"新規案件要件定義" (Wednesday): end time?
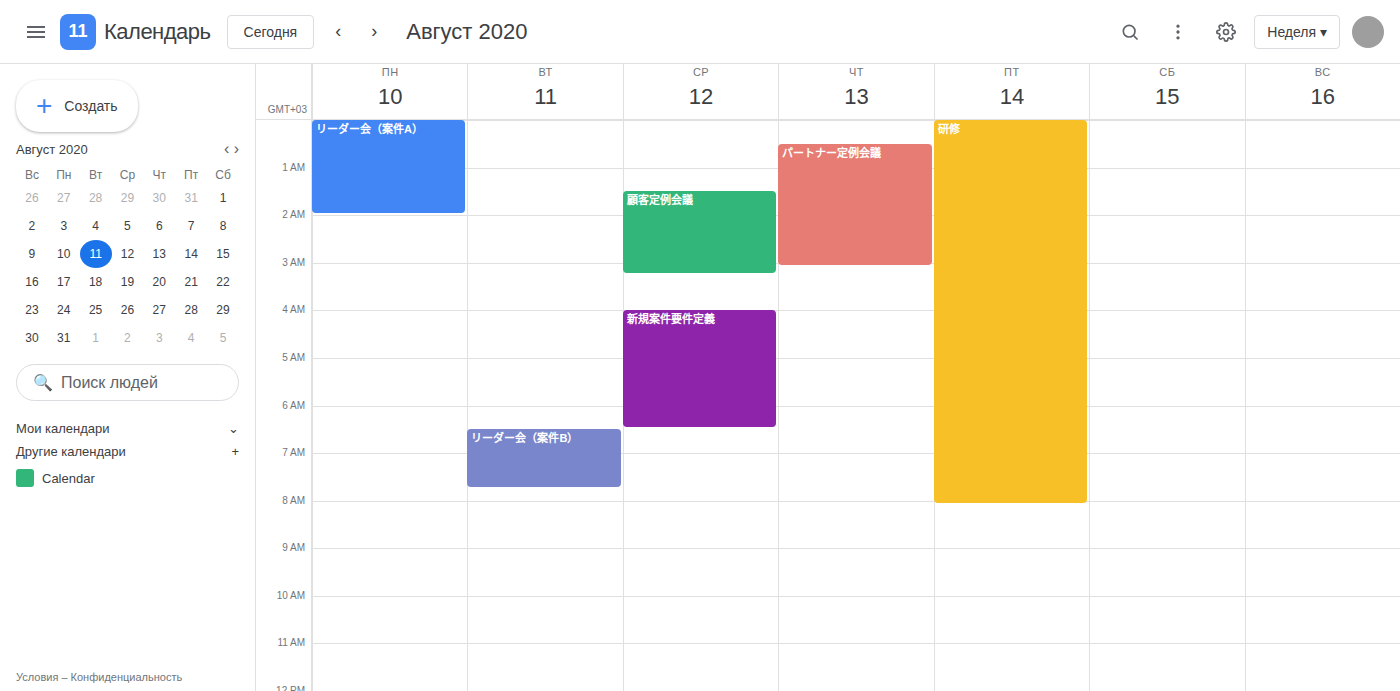
6:30 AM